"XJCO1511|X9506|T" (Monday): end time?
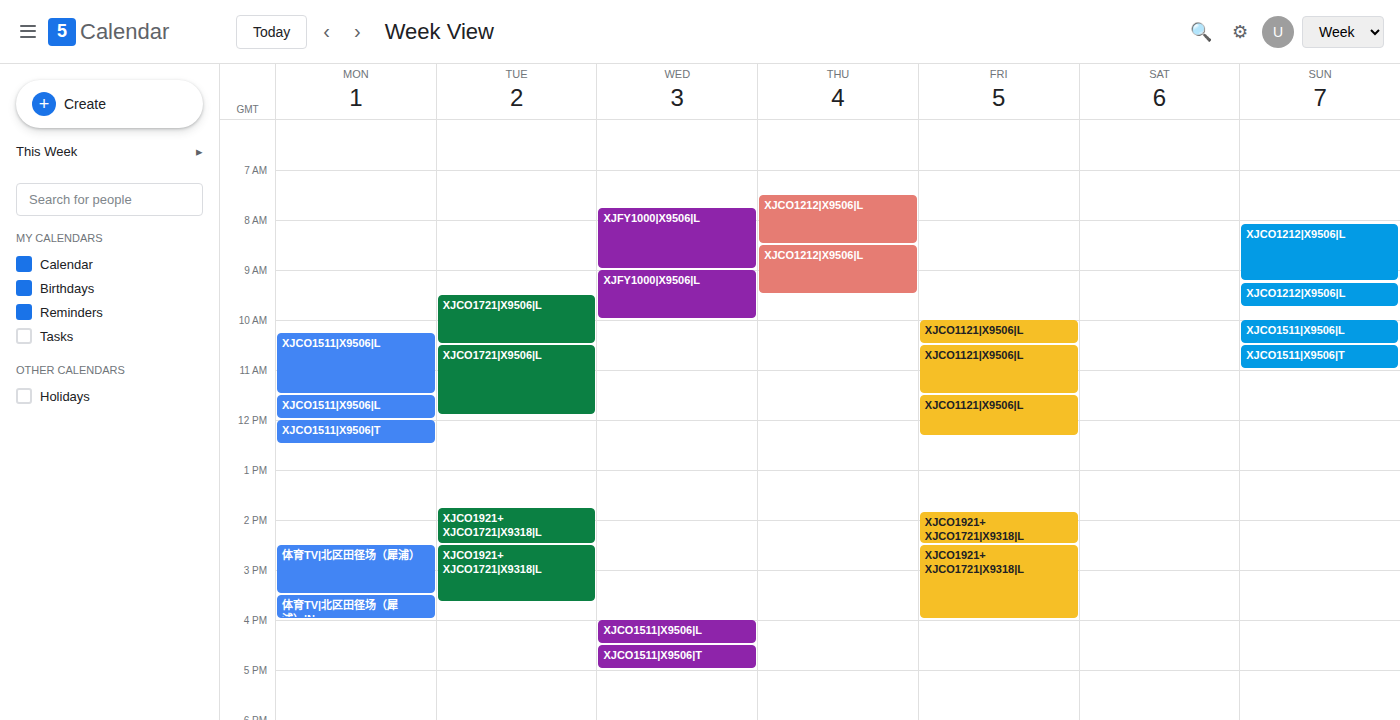
12:30 PM